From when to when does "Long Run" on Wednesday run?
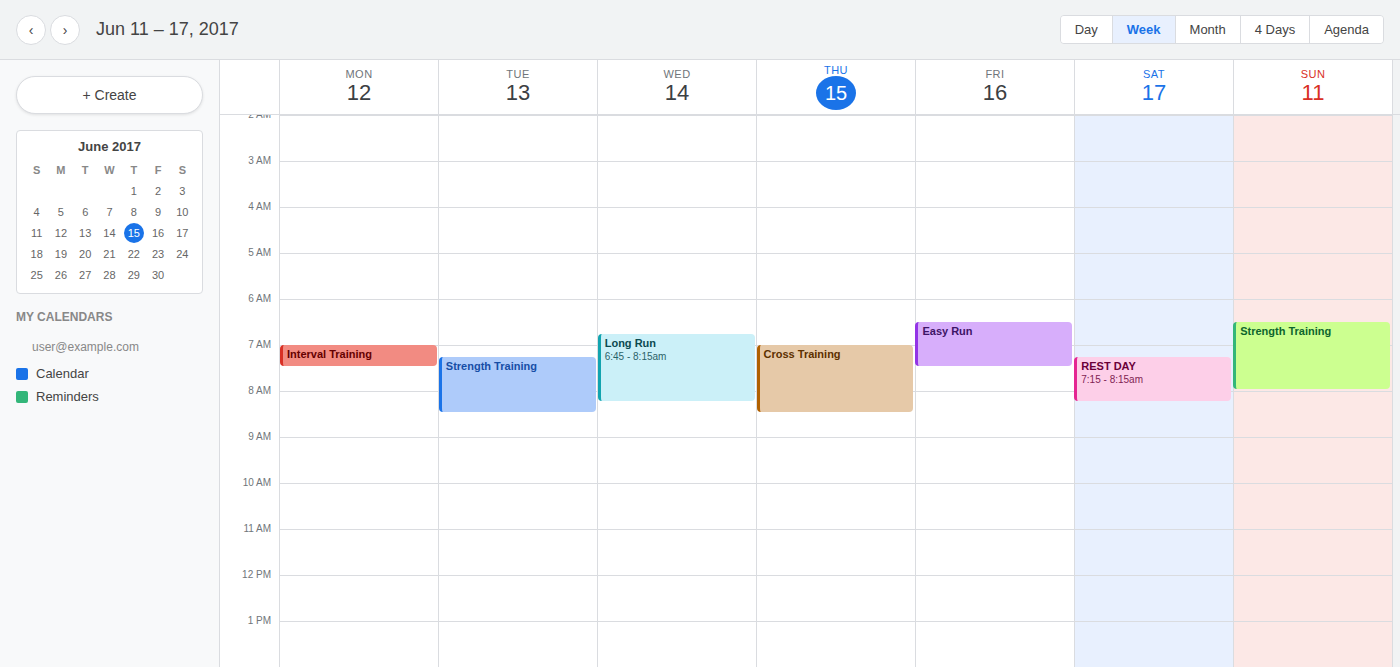
6:45 AM to 8:15 AM